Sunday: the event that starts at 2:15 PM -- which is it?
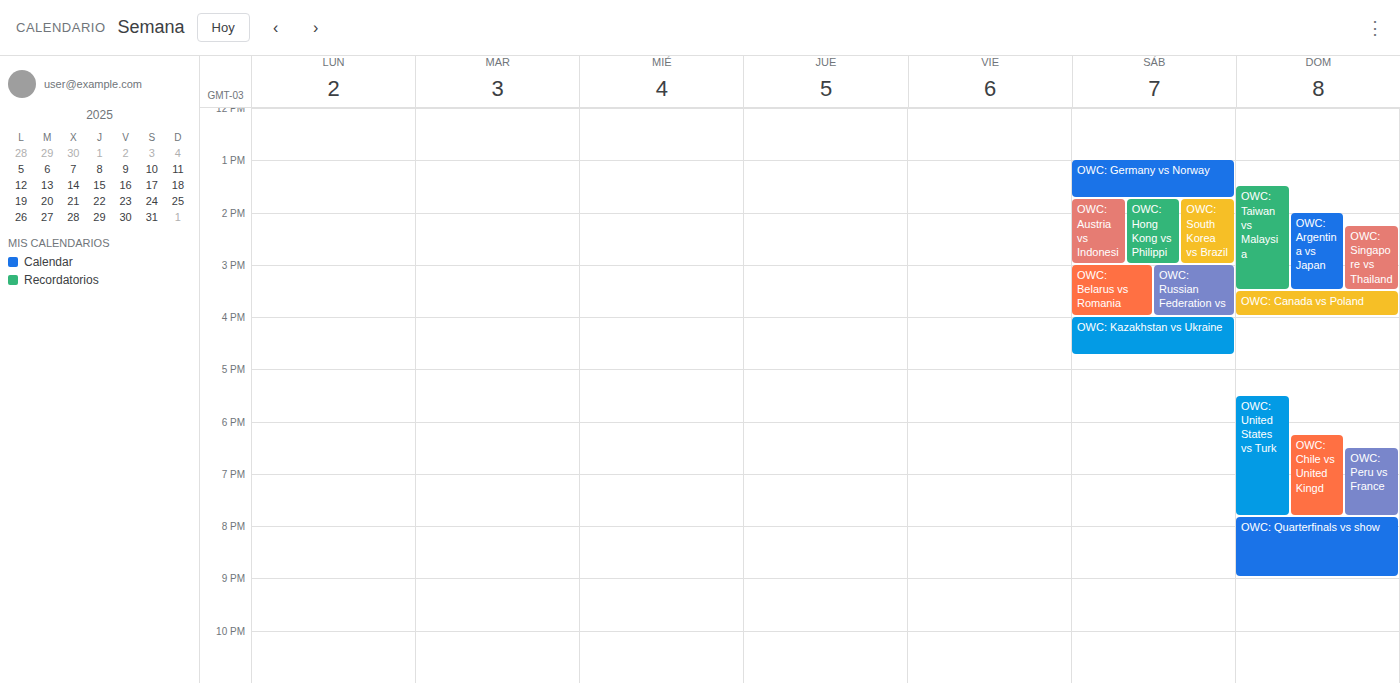
"OWC: Singapore vs Thailand"